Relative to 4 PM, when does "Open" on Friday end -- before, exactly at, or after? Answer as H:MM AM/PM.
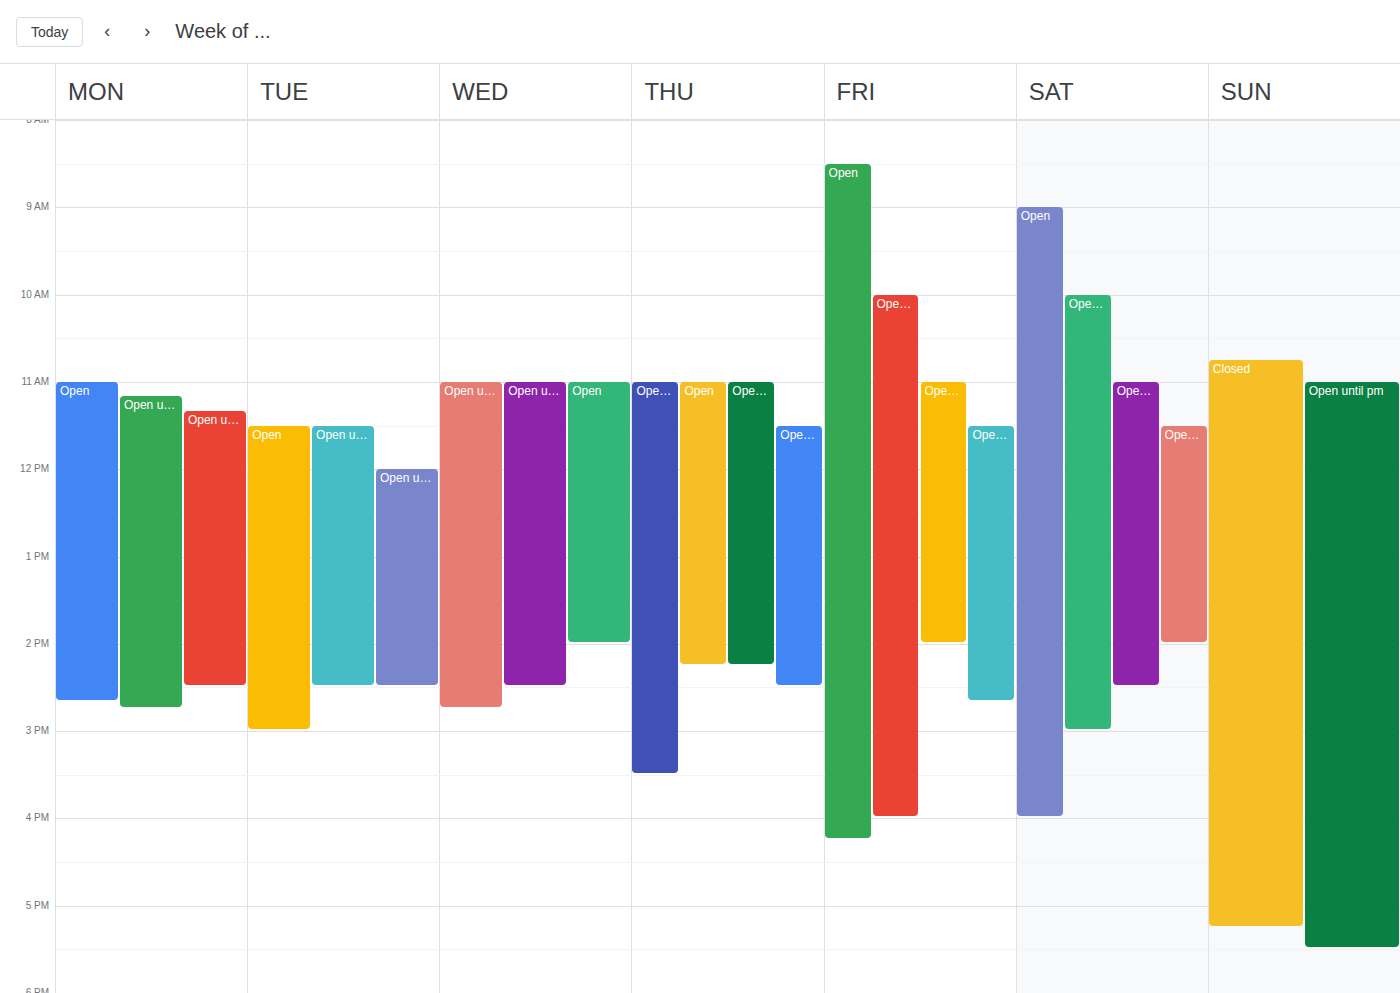
4:15 PM -- after 4 PM, 15 minutes below the 4 PM line.